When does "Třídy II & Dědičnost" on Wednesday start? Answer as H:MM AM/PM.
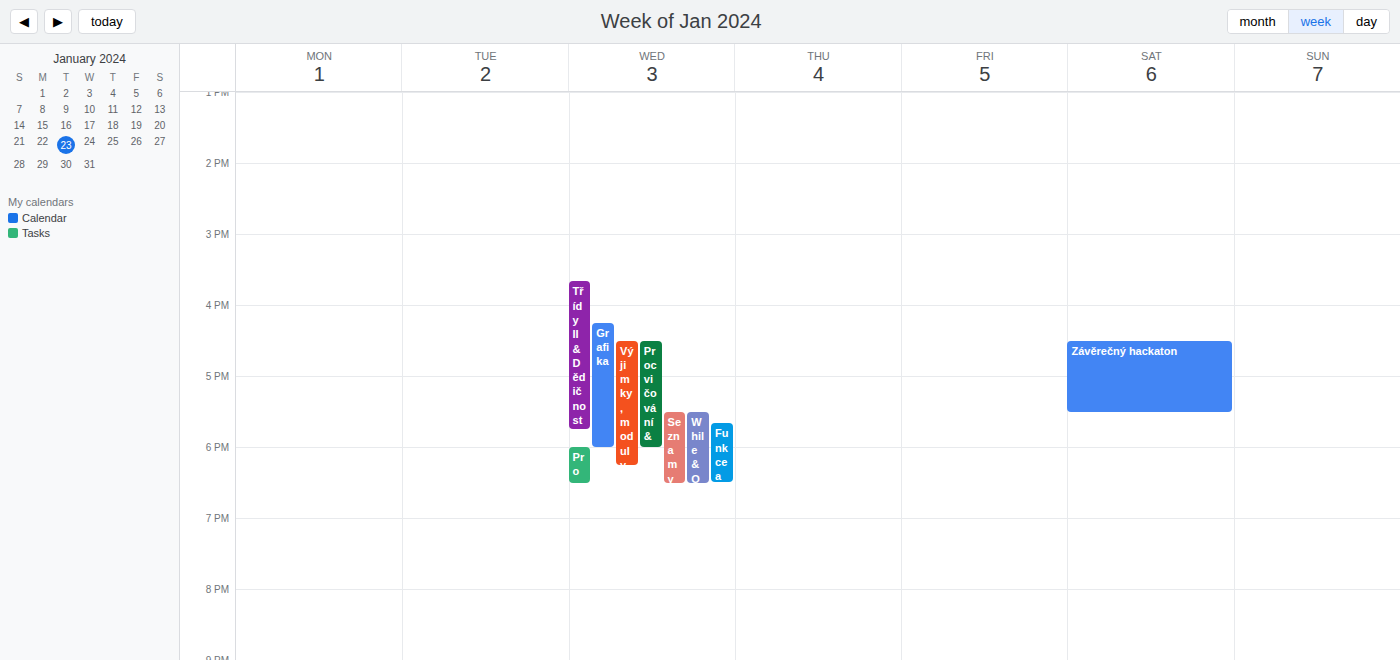
3:40 PM